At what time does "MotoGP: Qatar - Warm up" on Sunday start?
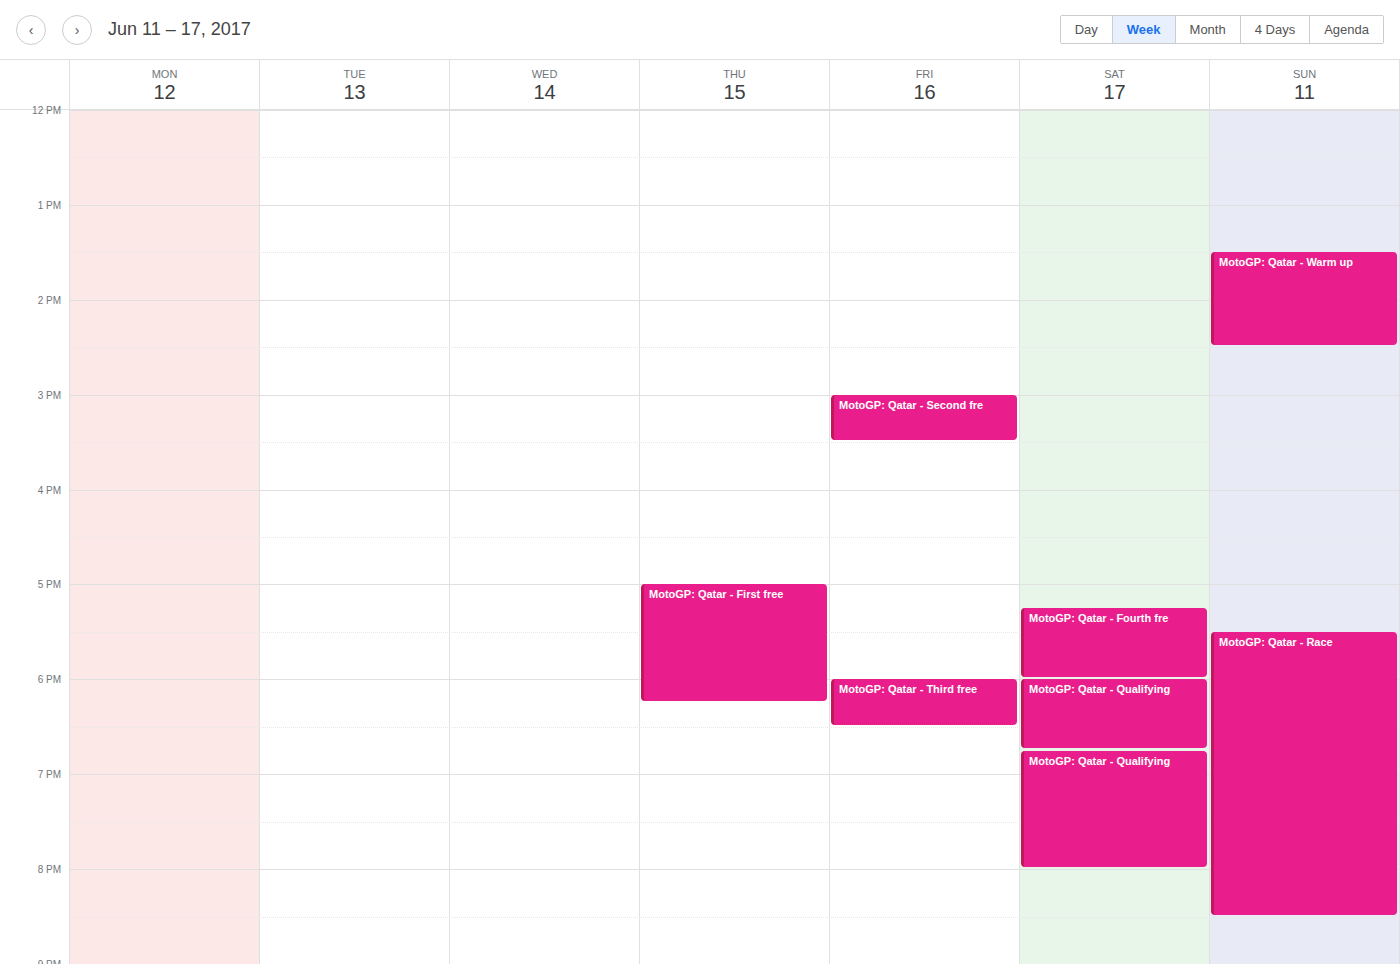
1:30 PM